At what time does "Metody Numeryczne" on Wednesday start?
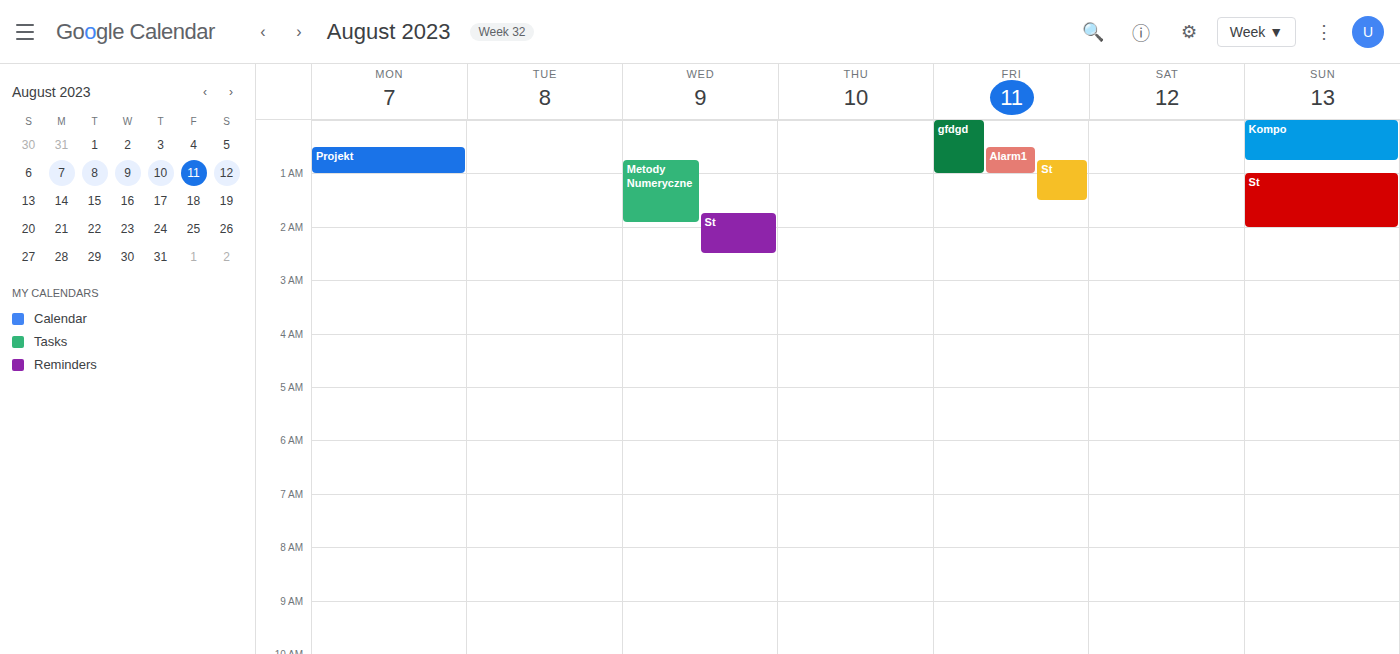
12:45 AM